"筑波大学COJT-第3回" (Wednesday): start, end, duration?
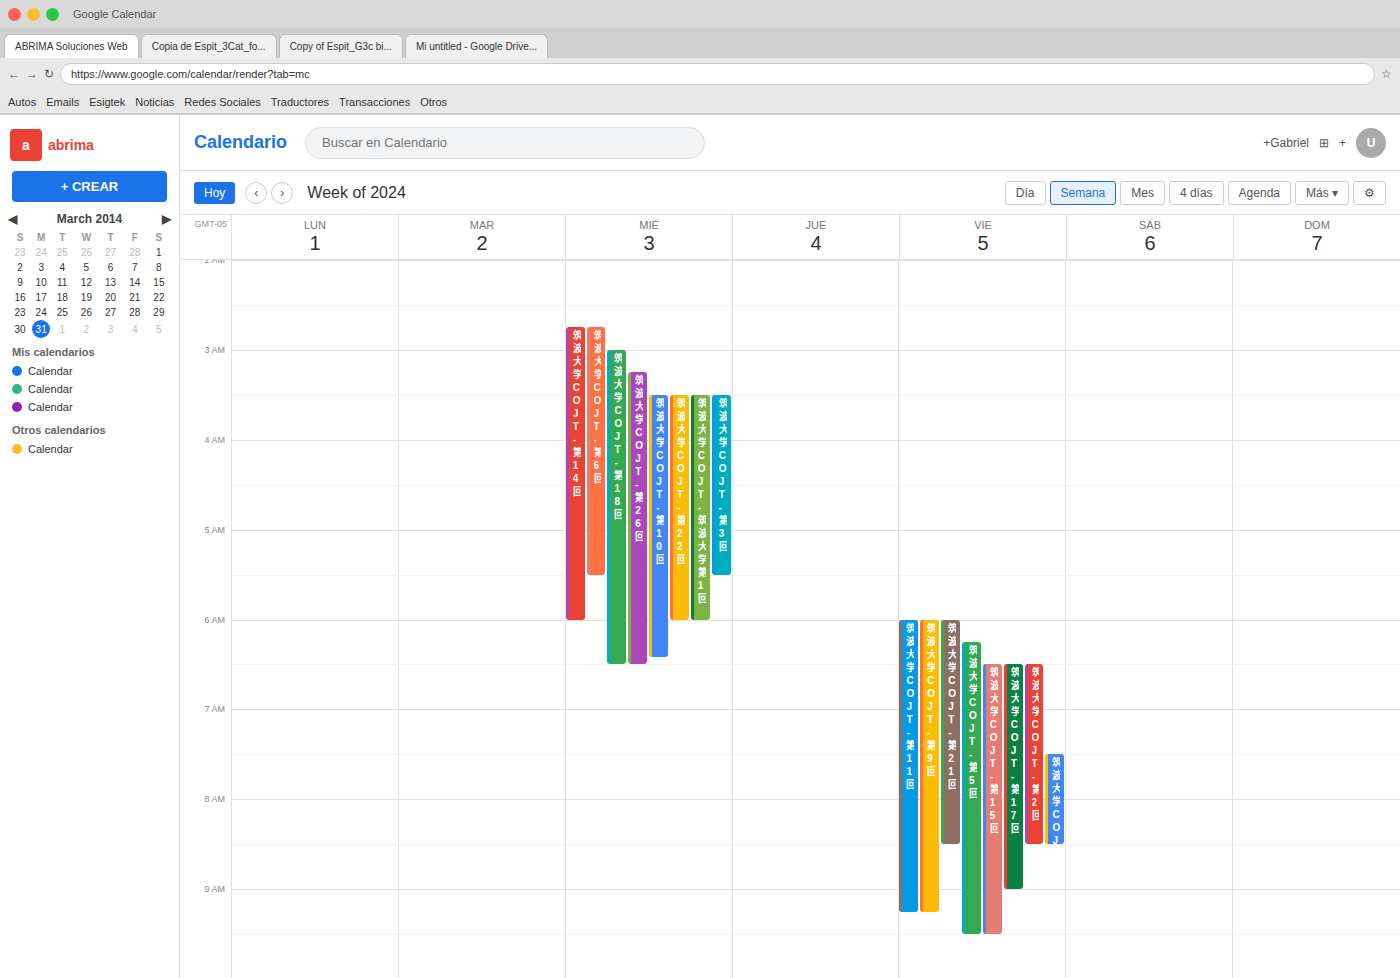
3:30 AM to 5:30 AM, 2 hours